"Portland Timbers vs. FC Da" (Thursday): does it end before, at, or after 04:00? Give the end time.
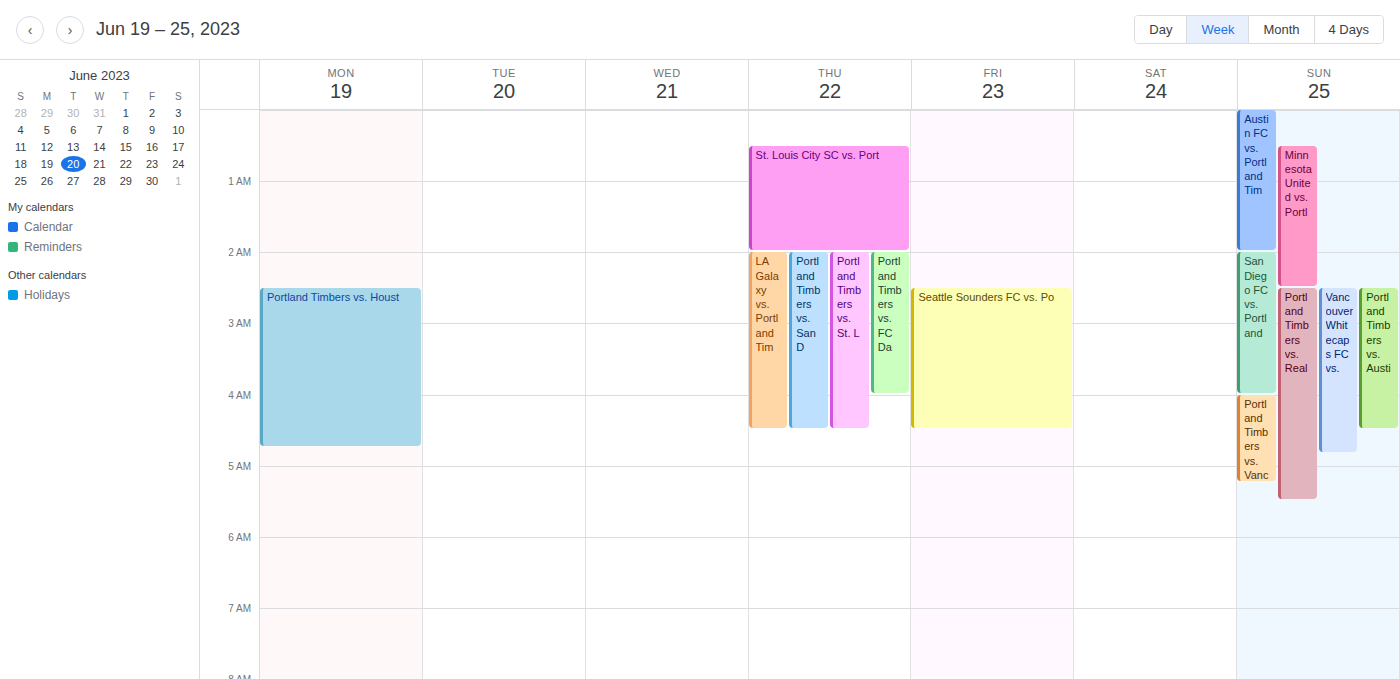
04:00 -- exactly at 04:00, on the 04:00 line.